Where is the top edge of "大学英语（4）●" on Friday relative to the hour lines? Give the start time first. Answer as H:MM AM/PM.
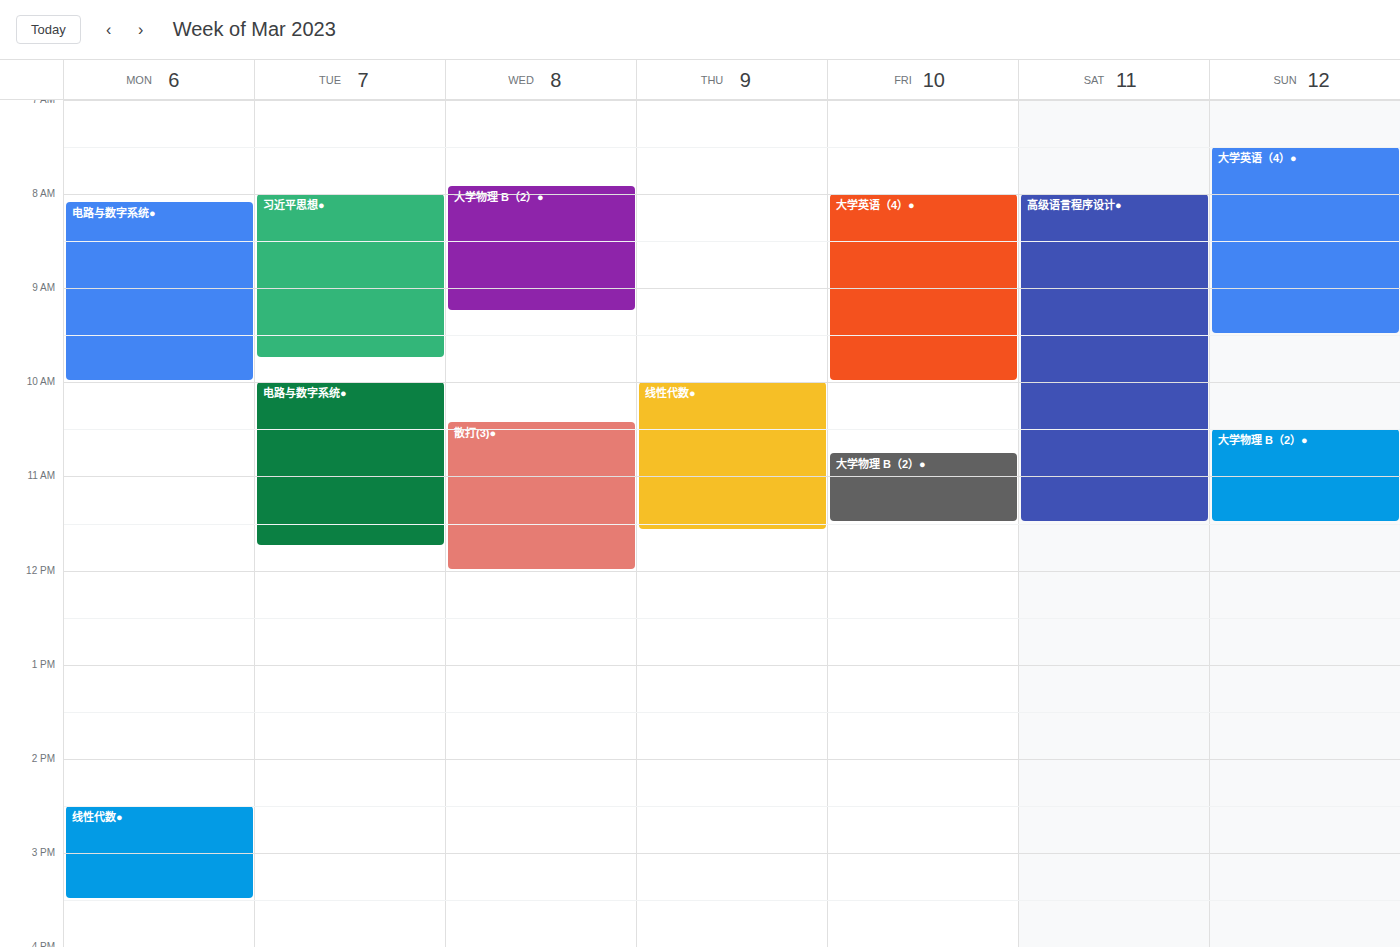
8:00 AM -- exactly on the 8 AM line.